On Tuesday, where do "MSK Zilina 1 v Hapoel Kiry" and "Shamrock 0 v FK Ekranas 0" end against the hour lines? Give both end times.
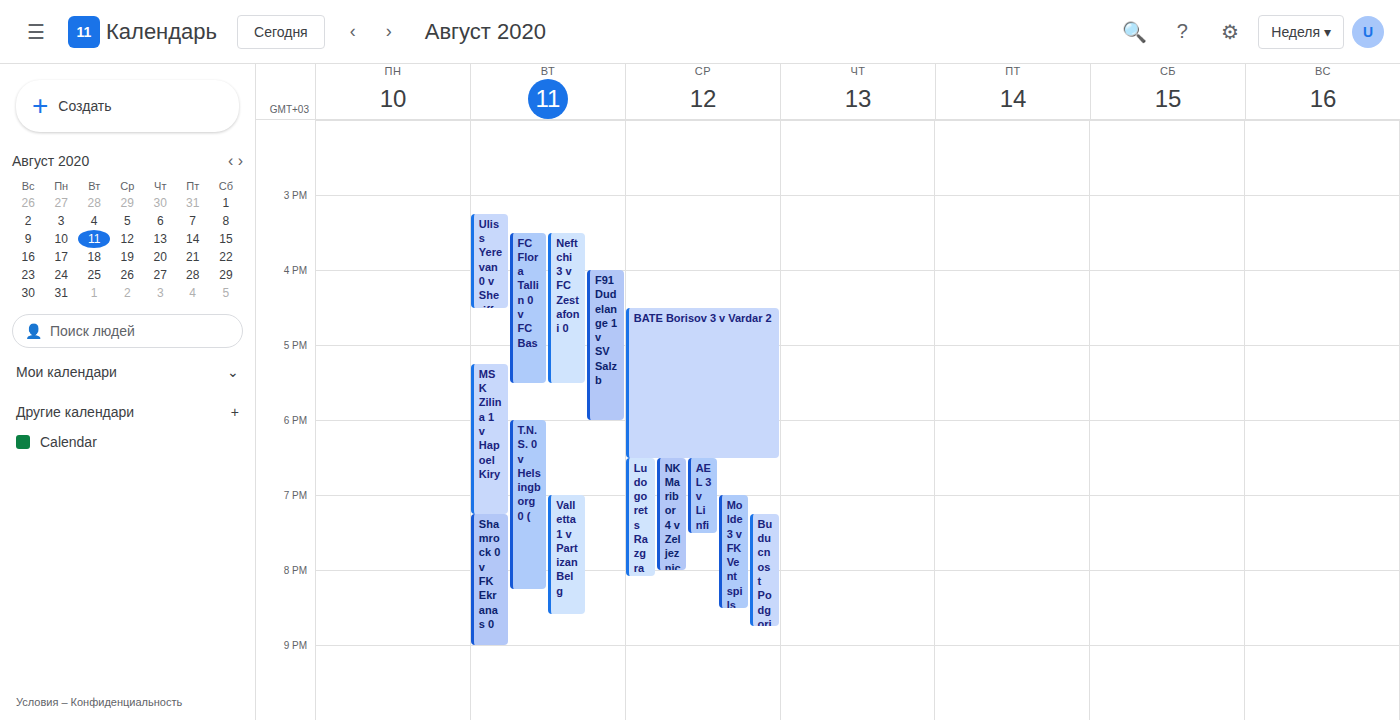
"MSK Zilina 1 v Hapoel Kiry": 7:15 PM, neither: a quarter of the way from the 7 PM line to the 8 PM line. "Shamrock 0 v FK Ekranas 0": 9:00 PM, exactly on the 9 PM line.